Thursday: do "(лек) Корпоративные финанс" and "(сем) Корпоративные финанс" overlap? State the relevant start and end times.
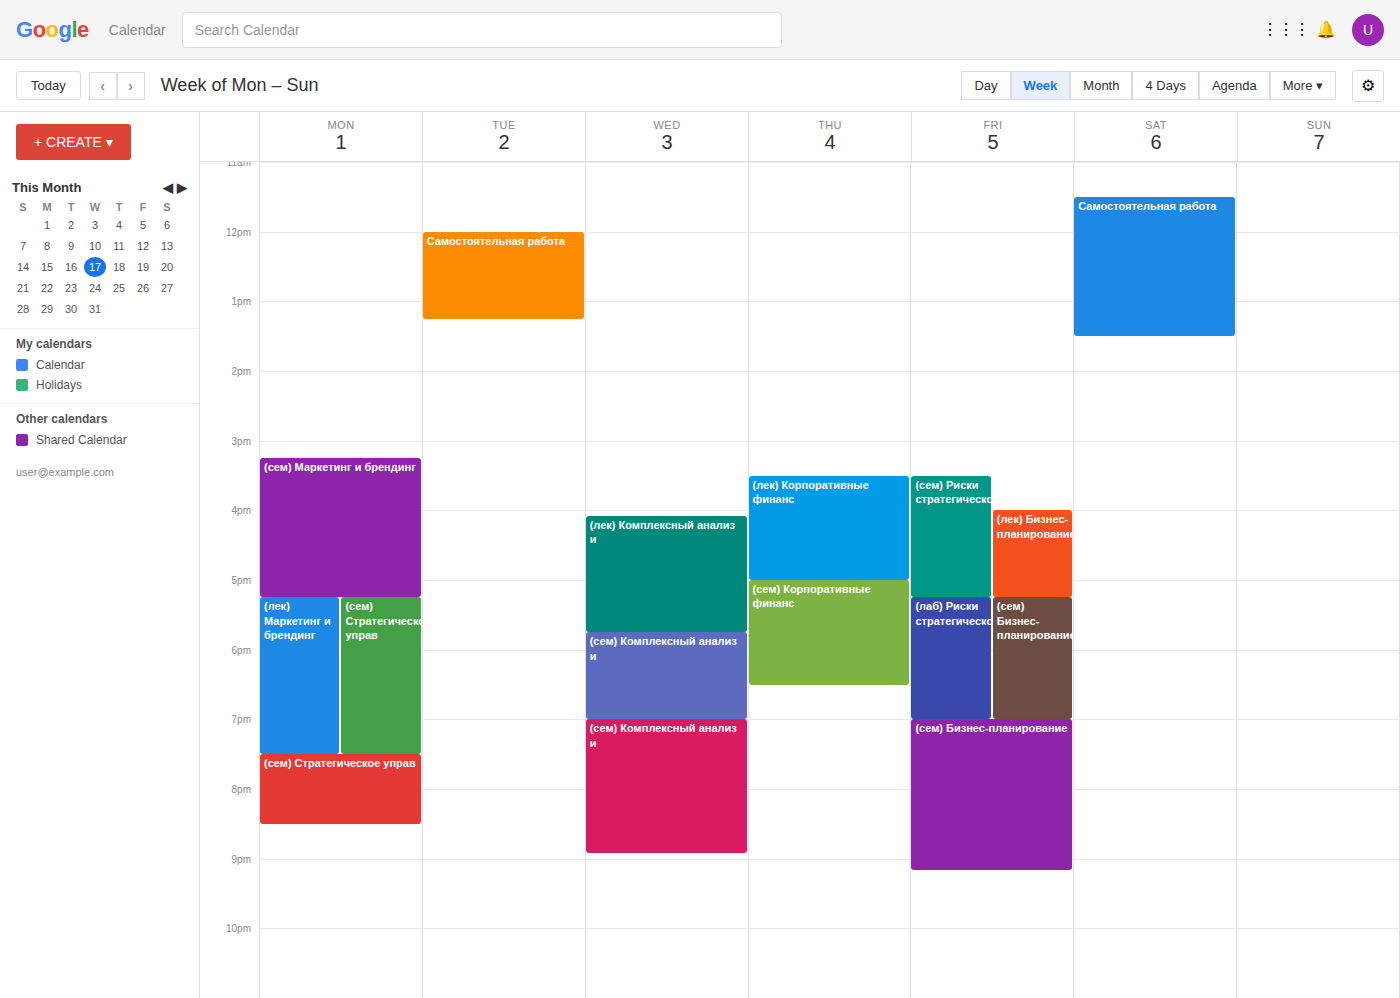
"(лек) Корпоративные финанс" ends at 5:00 PM, exactly when "(сем) Корпоративные финанс" starts -- they touch but do not overlap.